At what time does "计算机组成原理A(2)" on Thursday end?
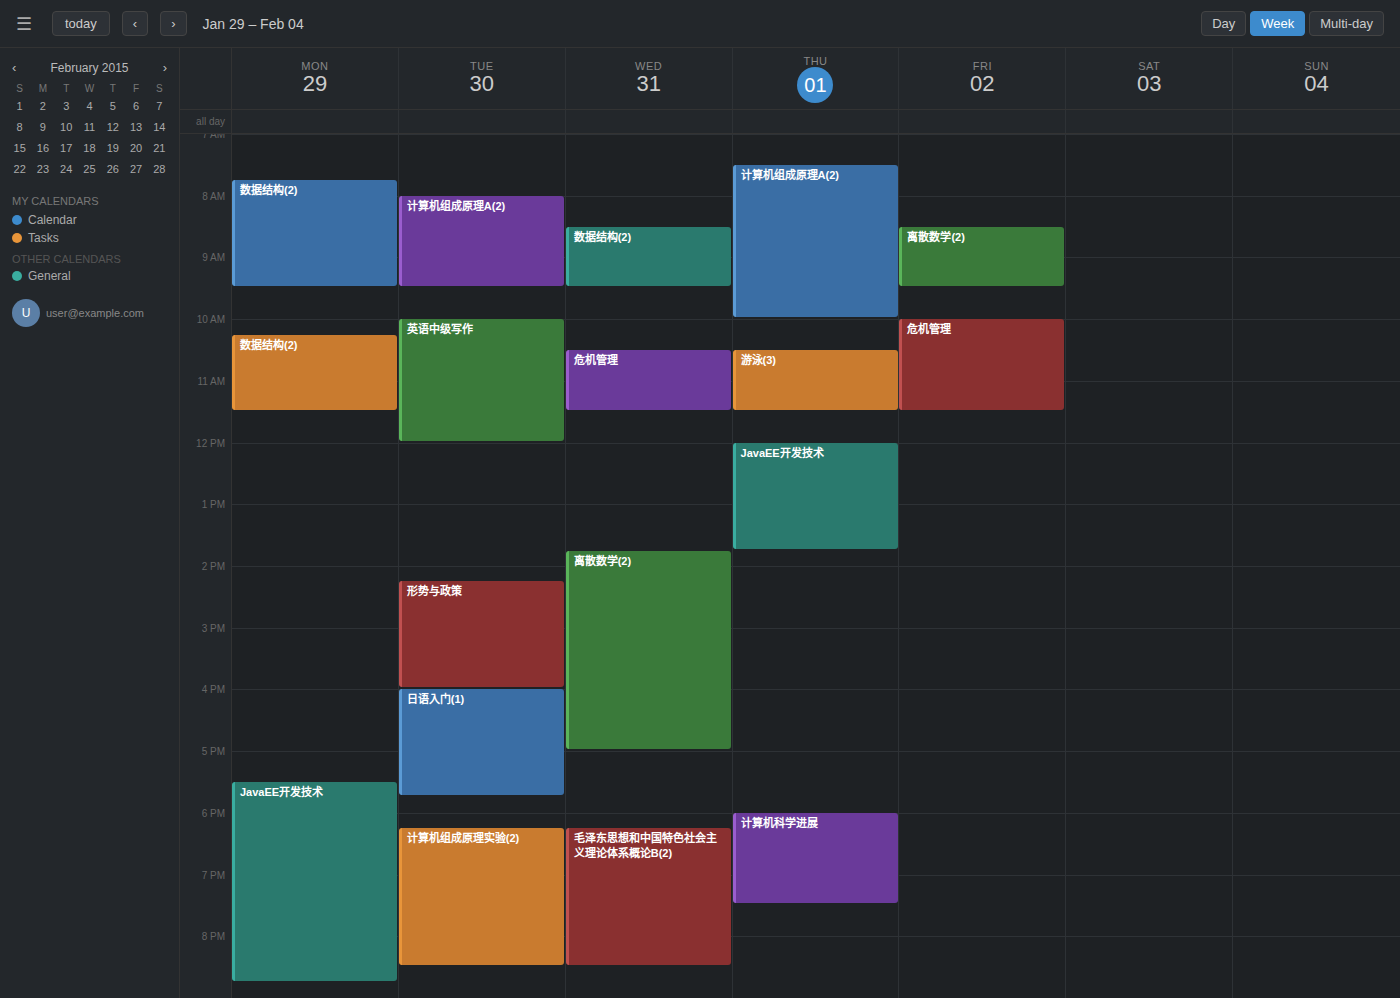
10:00 AM